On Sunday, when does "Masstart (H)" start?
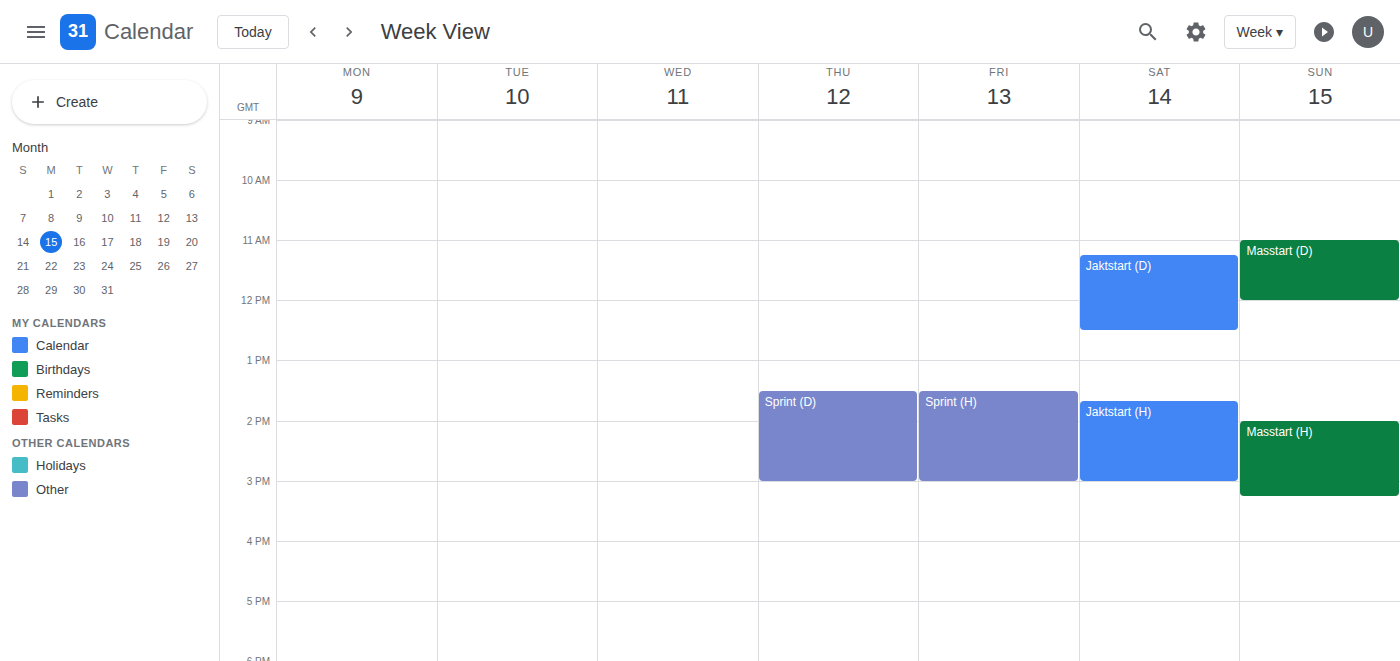
2:00 PM